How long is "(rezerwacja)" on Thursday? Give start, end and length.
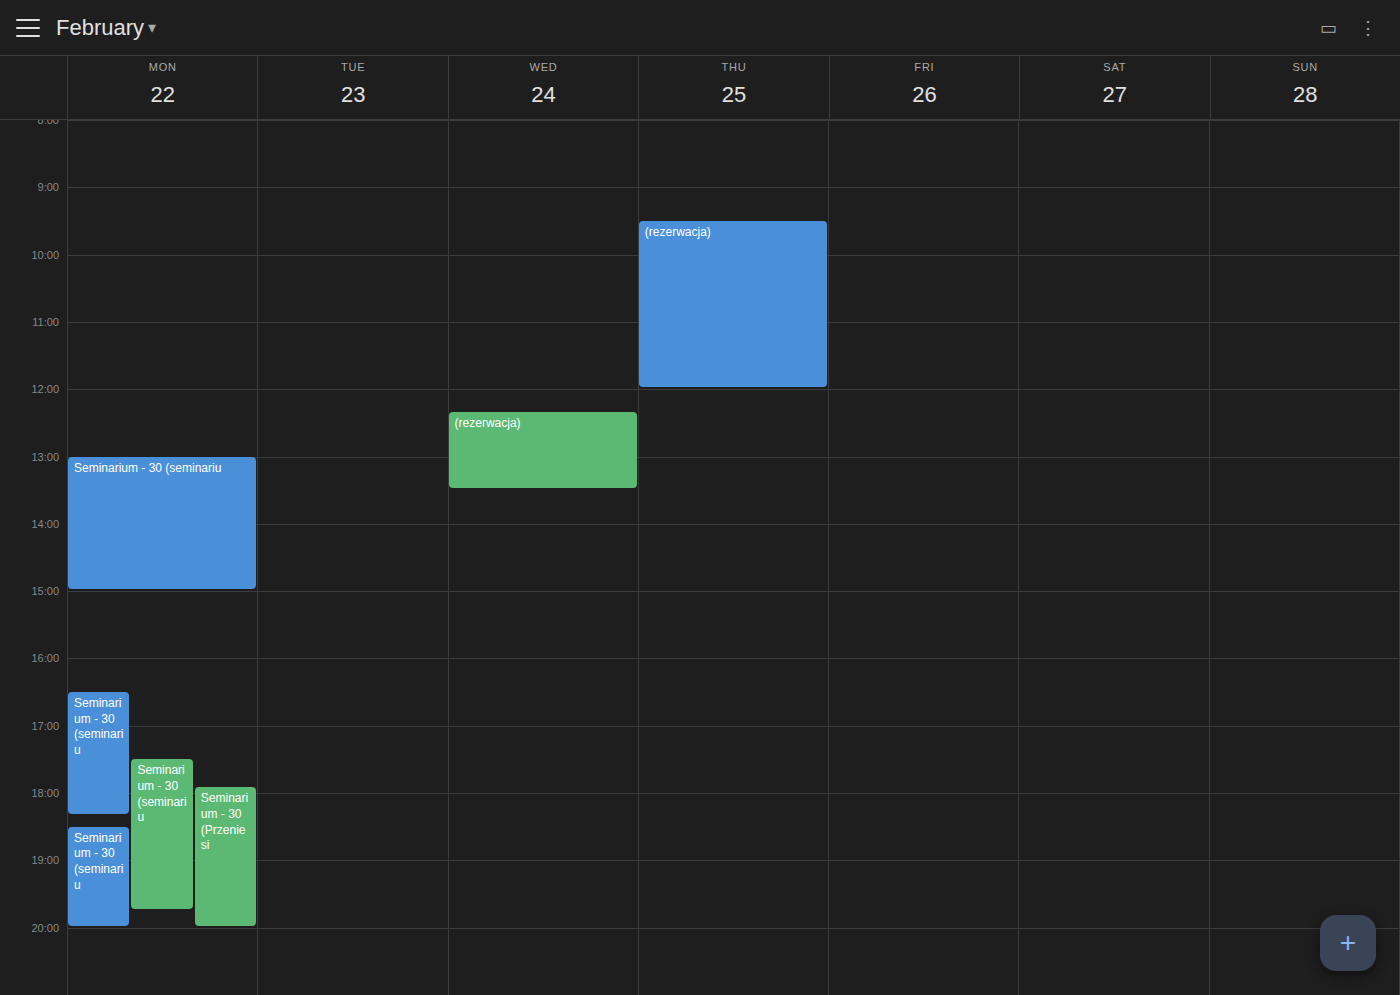
9:30 AM to 12:00 PM, 2 hours 30 minutes